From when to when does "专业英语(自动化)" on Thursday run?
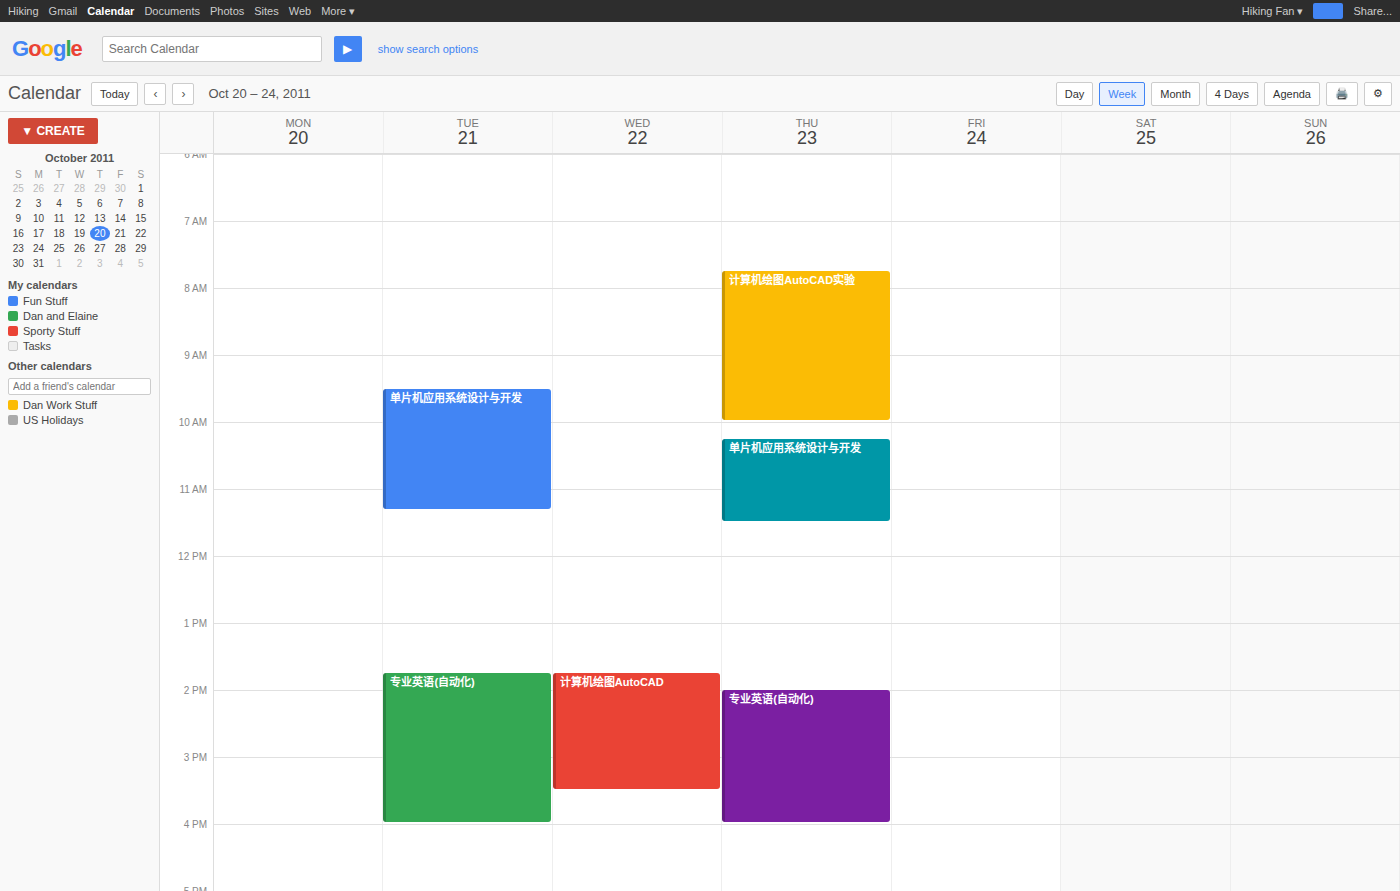
2:00 PM to 4:00 PM